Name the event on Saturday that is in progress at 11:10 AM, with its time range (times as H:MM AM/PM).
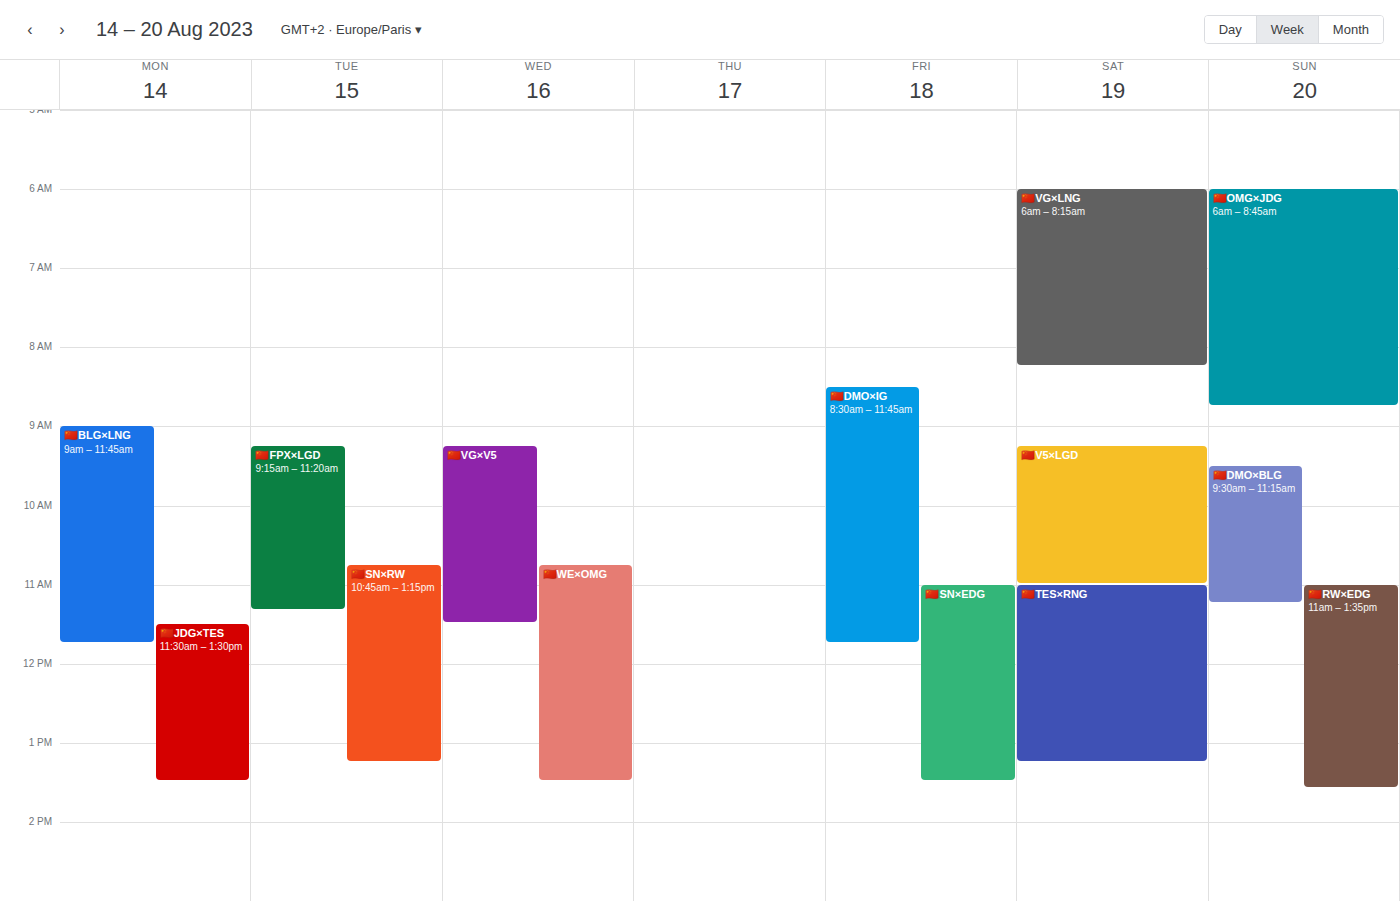
"🇨🇳TES×RNG", 11:00 AM to 1:15 PM